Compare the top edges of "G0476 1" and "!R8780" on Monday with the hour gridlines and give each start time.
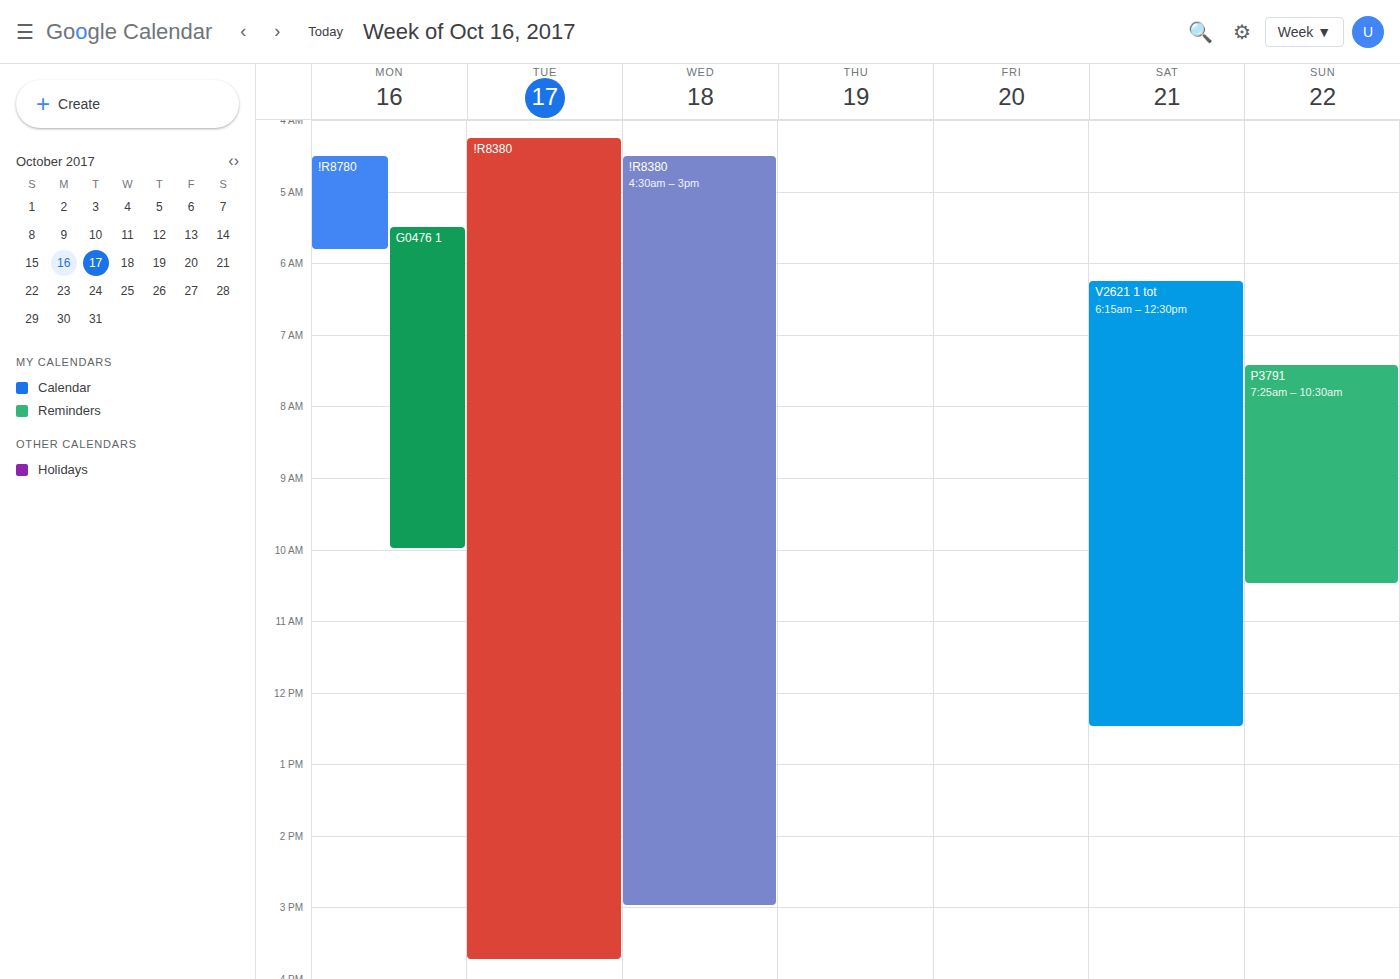
"G0476 1": 5:30 AM, halfway between the 5 AM and 6 AM lines. "!R8780": 4:30 AM, halfway between the 4 AM and 5 AM lines.